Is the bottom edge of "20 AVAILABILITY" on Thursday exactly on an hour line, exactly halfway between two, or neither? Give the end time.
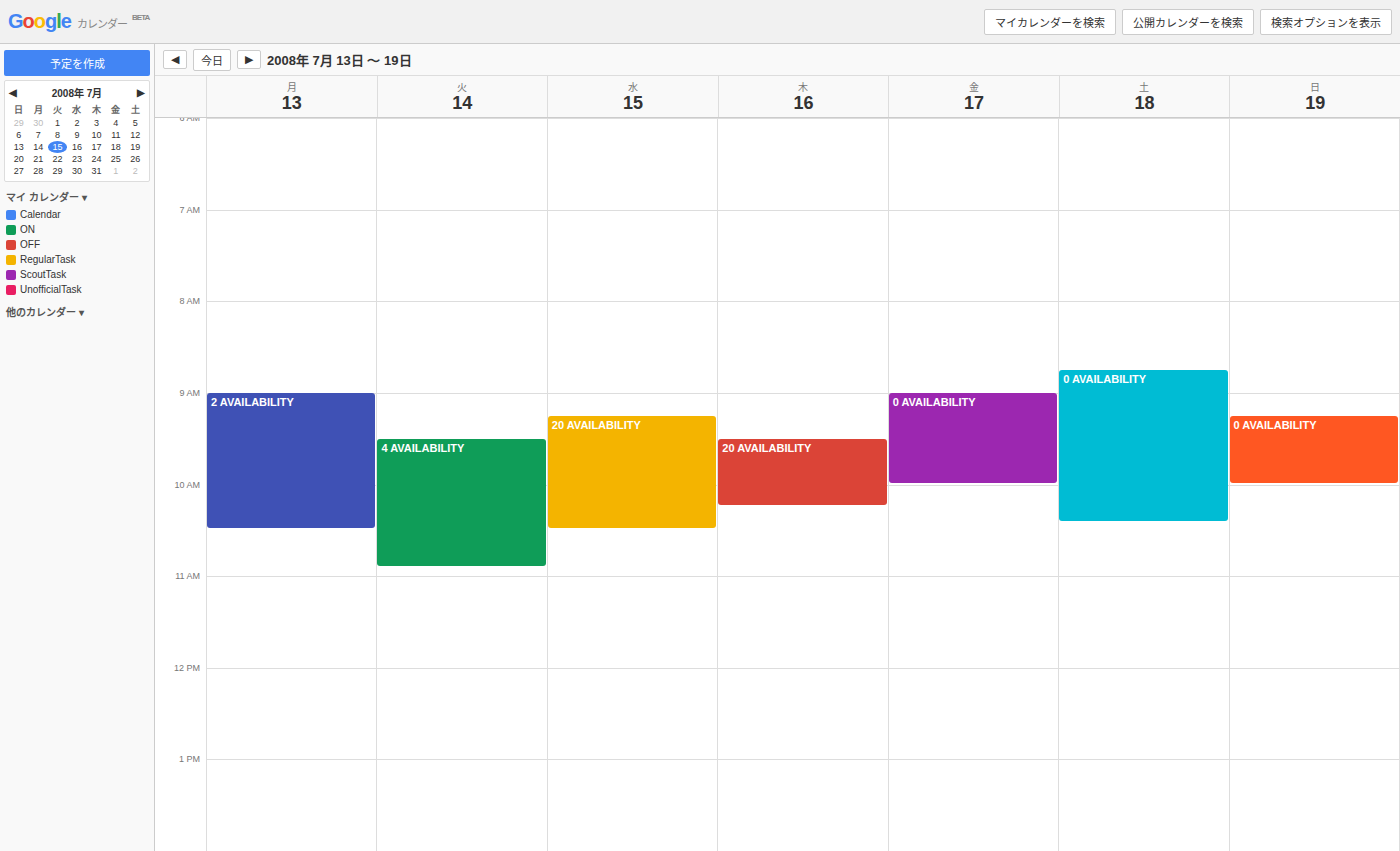
10:15 AM -- neither: a quarter of the way from the 10 AM line to the 11 AM line.